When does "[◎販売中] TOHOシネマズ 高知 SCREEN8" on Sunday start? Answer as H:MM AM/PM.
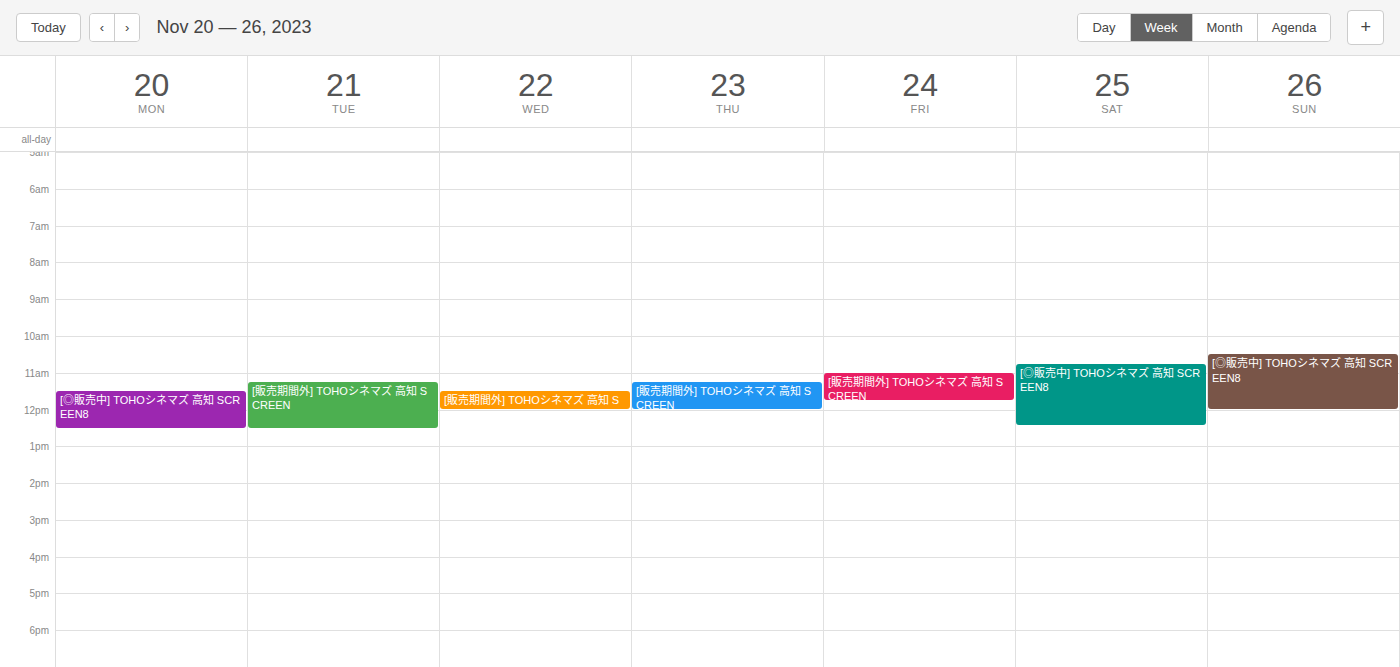
10:30 AM